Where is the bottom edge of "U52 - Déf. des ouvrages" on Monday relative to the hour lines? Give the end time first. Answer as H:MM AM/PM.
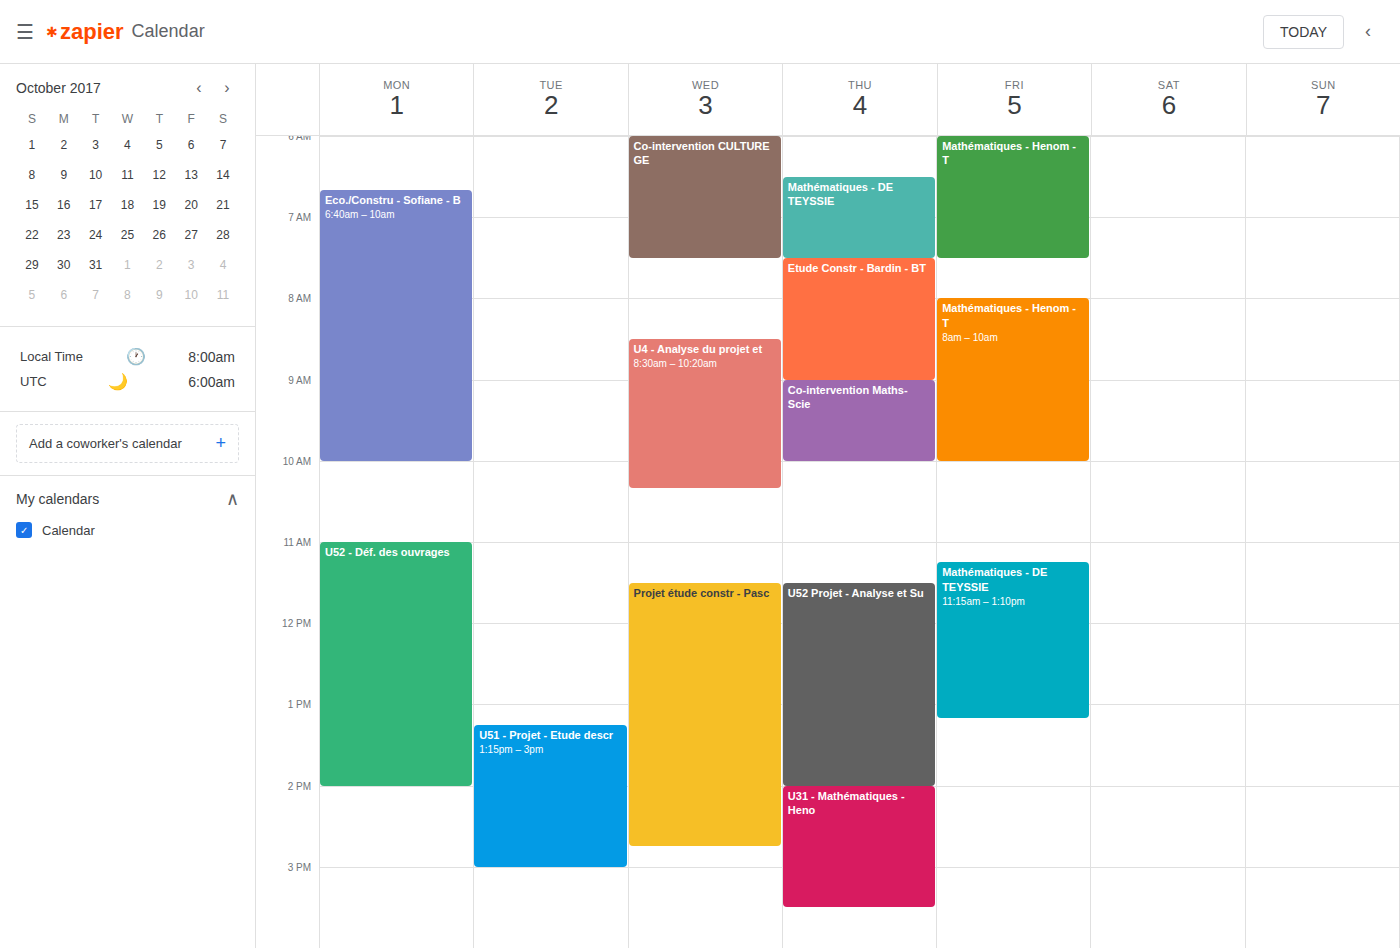
2:00 PM -- exactly on the 2 PM line.